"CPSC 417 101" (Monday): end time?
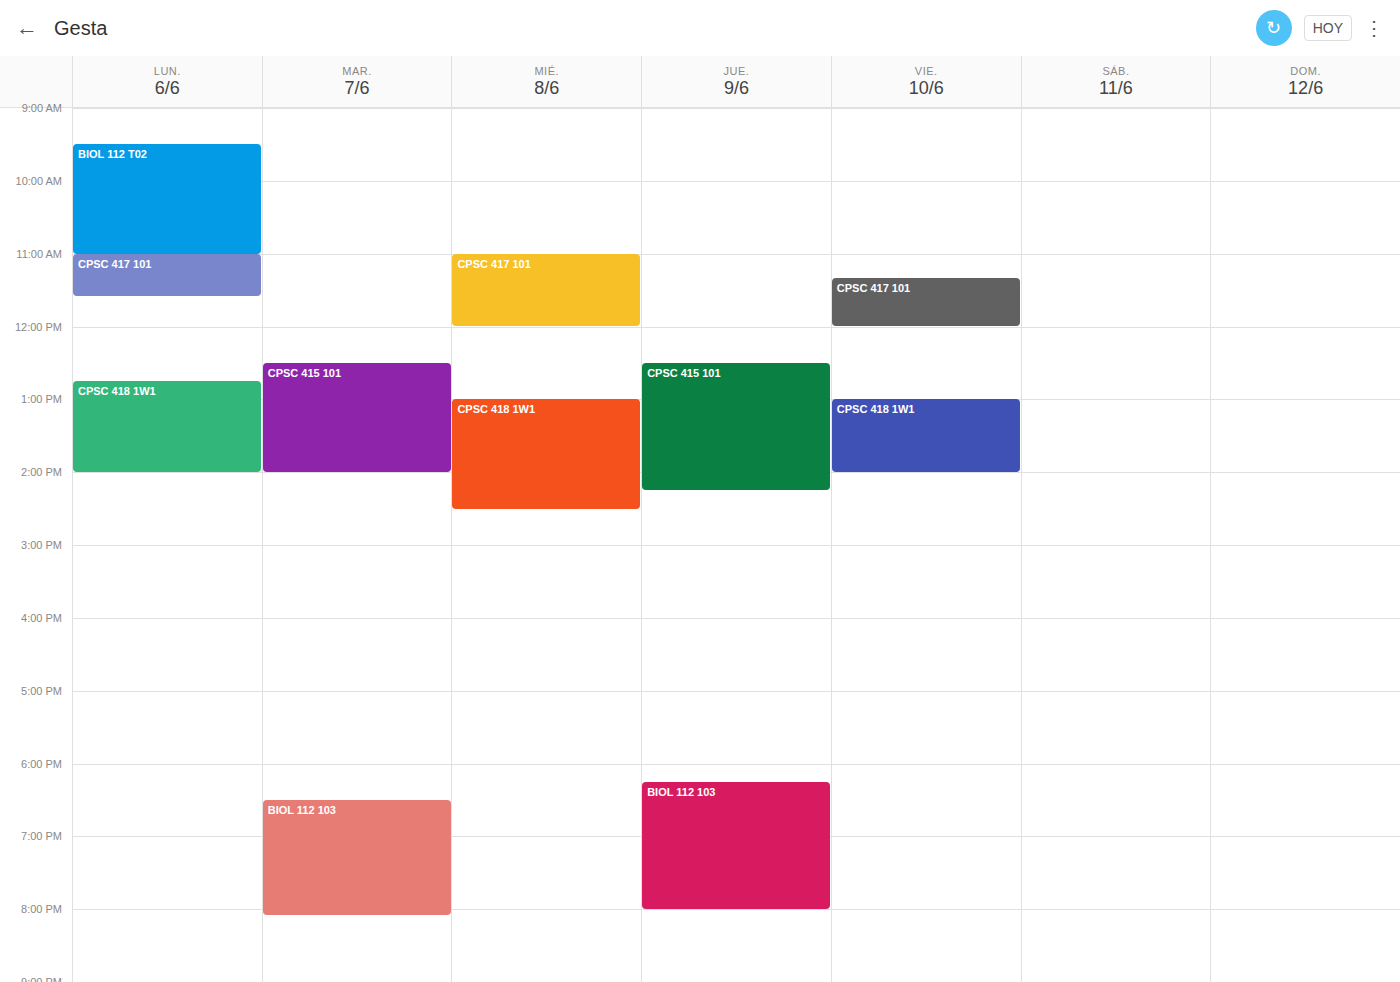
11:35 AM